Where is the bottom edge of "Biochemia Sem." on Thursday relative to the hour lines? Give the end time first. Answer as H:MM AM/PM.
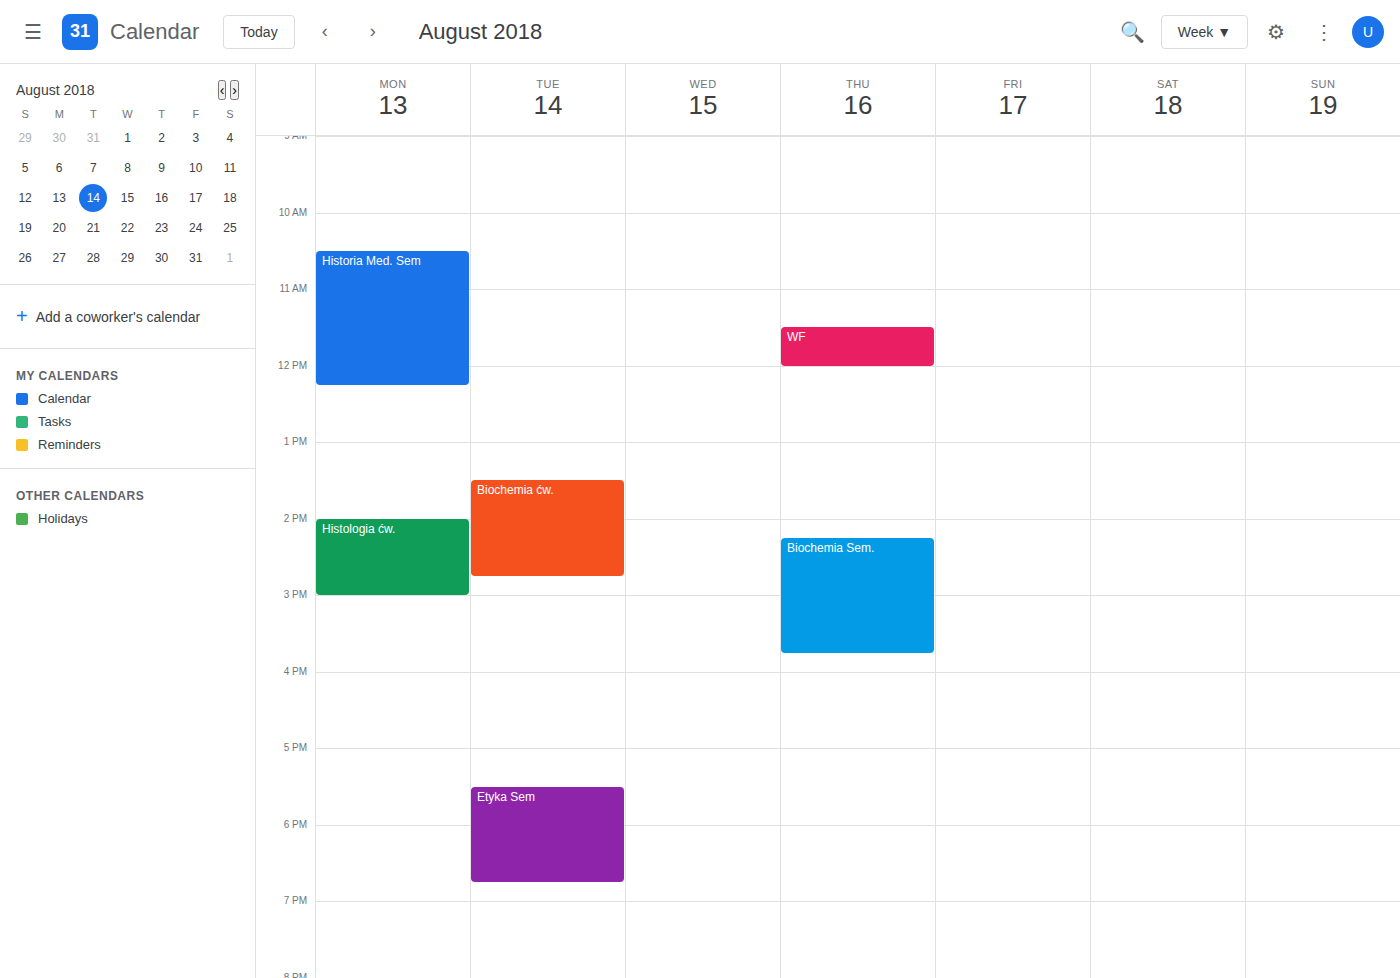
3:45 PM -- neither: three quarters of the way from the 3 PM line to the 4 PM line.